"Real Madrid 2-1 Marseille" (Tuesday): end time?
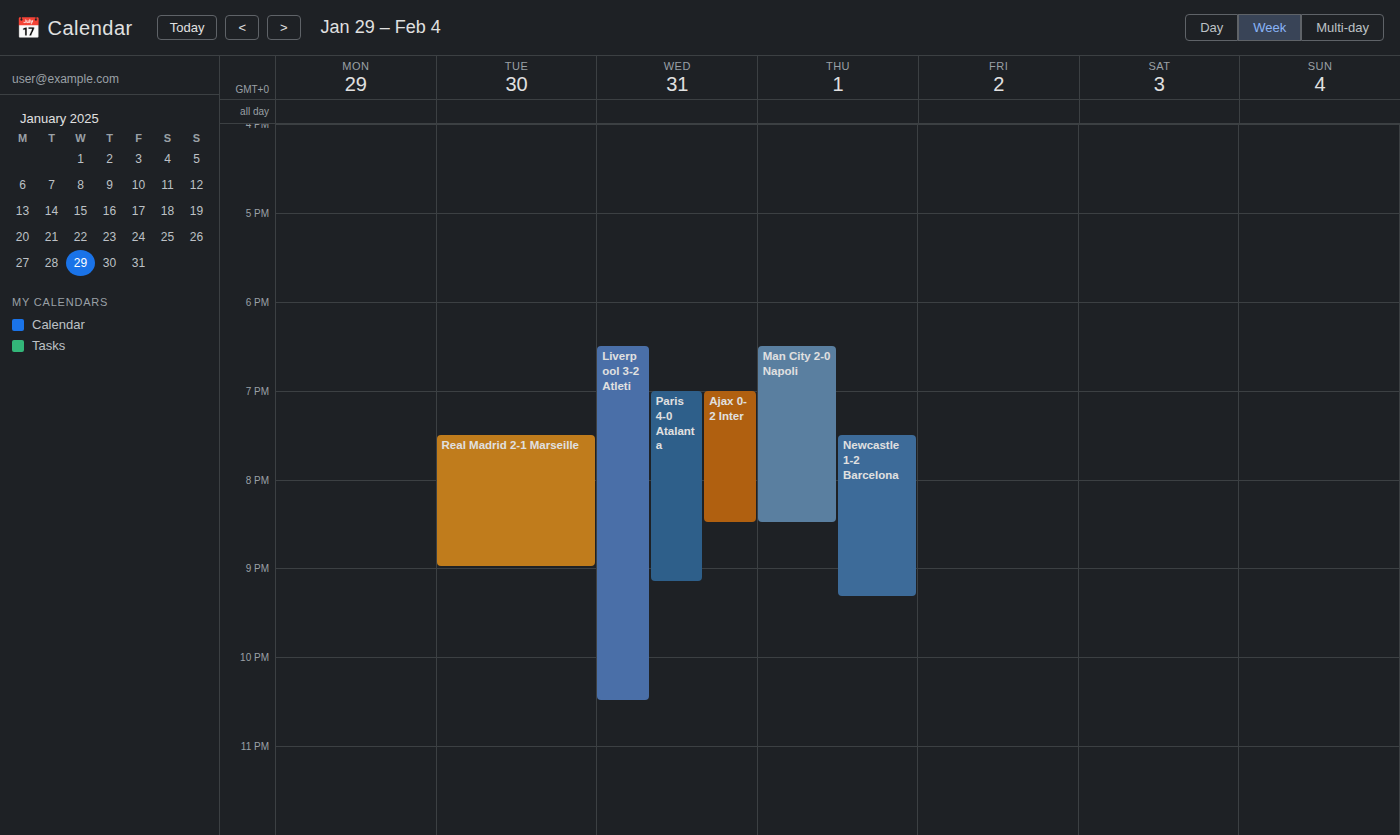
9:00 PM